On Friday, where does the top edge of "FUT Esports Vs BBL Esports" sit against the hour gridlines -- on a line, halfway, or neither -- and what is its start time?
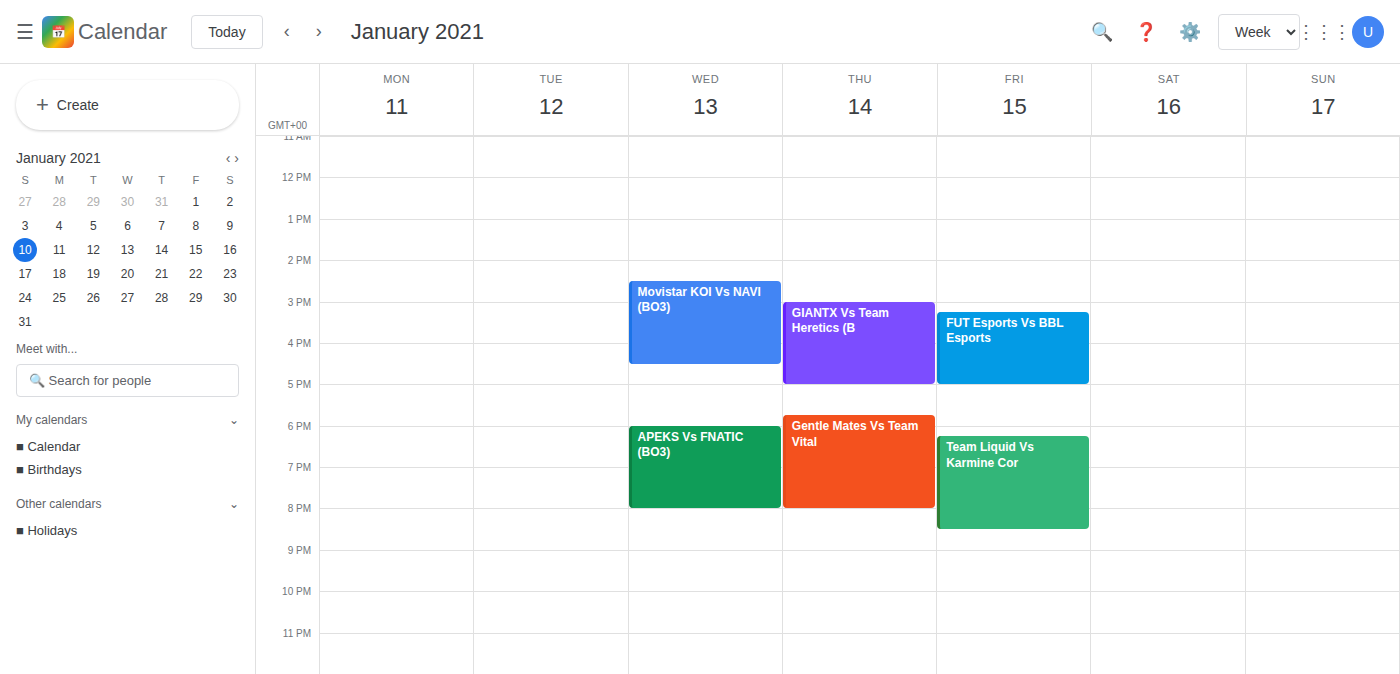
3:15 PM -- neither: a quarter of the way from the 3 PM line to the 4 PM line.